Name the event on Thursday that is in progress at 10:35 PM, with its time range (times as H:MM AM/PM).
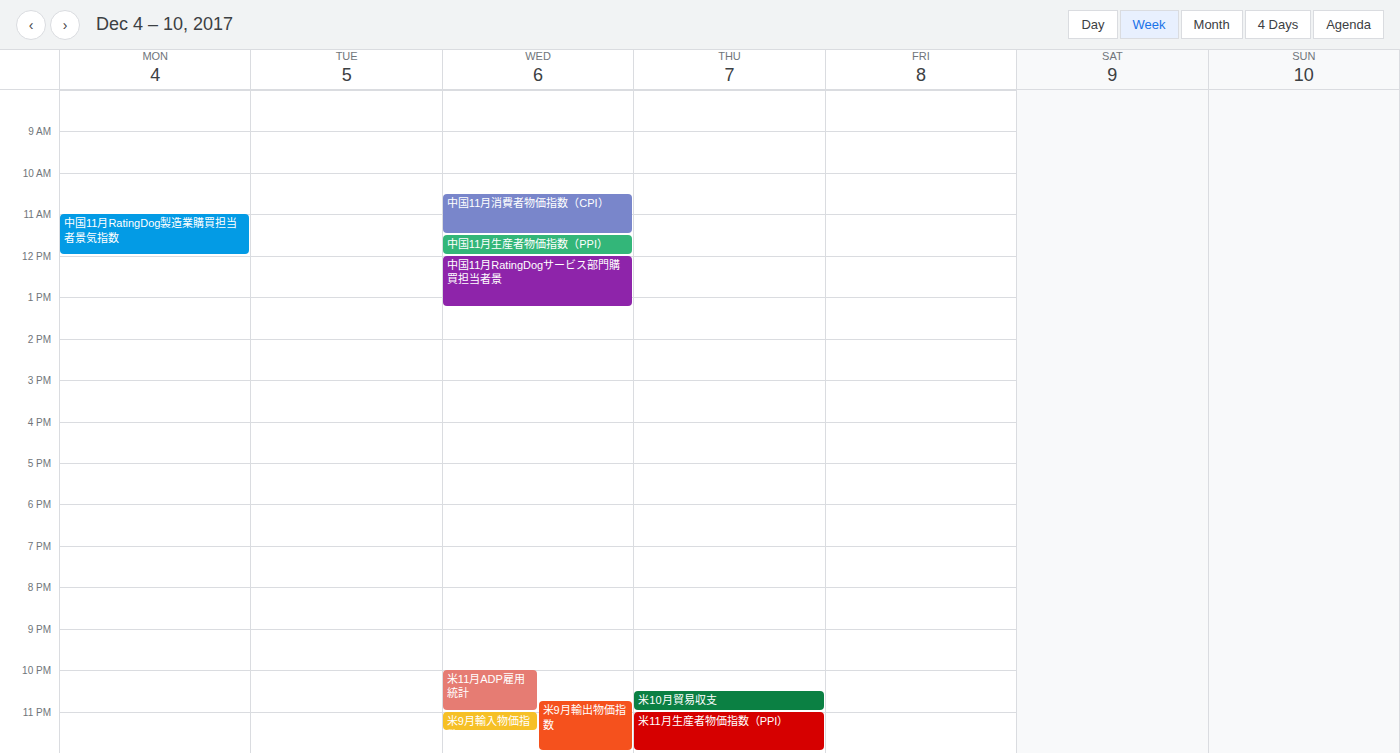
"米10月貿易収支", 10:30 PM to 11:00 PM